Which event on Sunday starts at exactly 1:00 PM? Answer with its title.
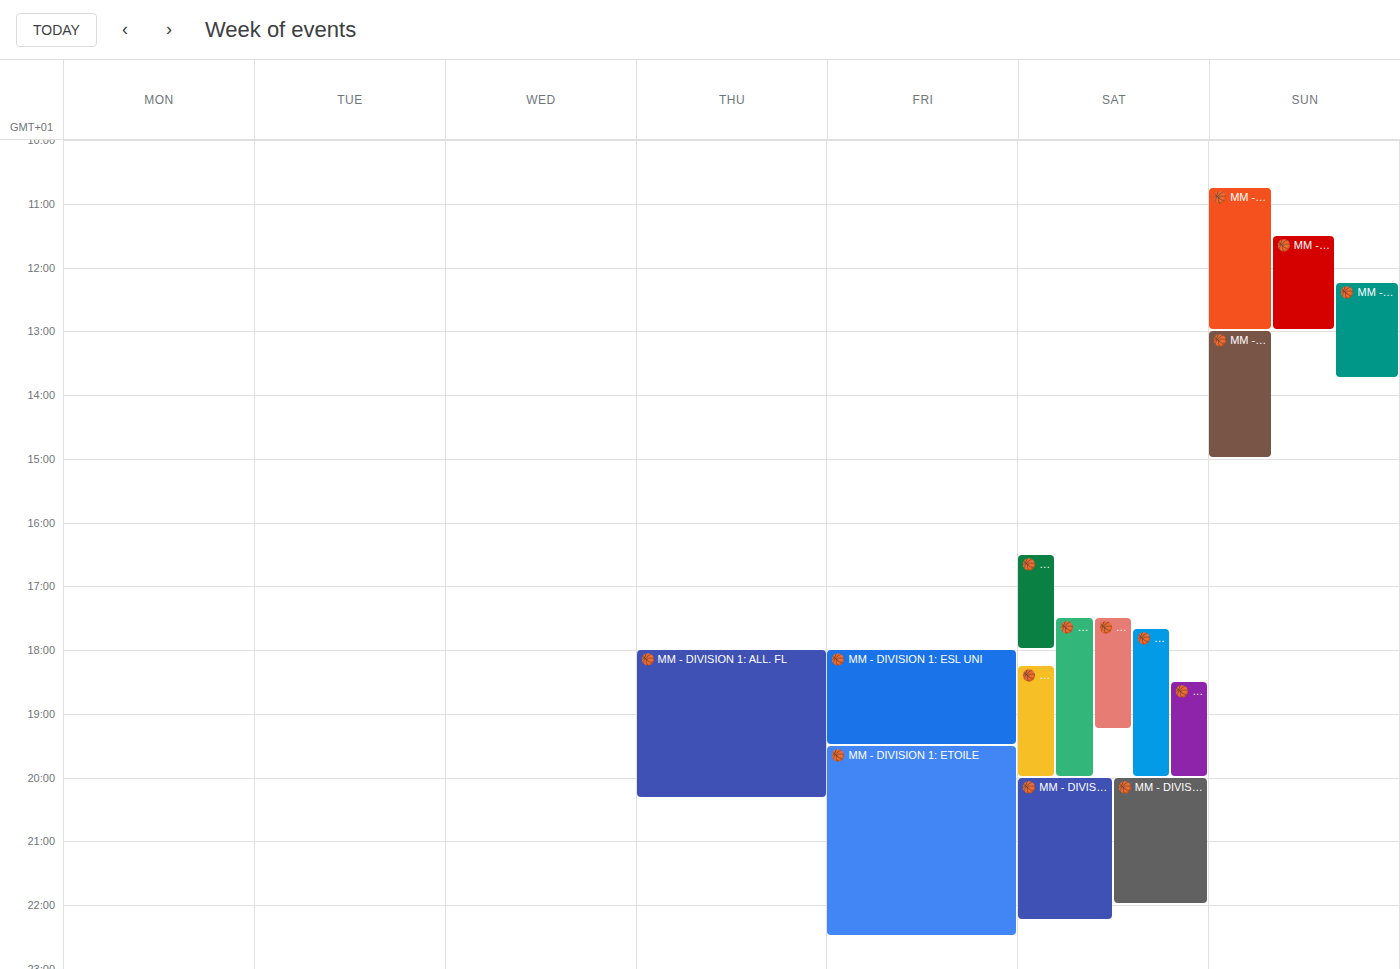
"🏀 MM - DIVISION 1: CRISTAL"